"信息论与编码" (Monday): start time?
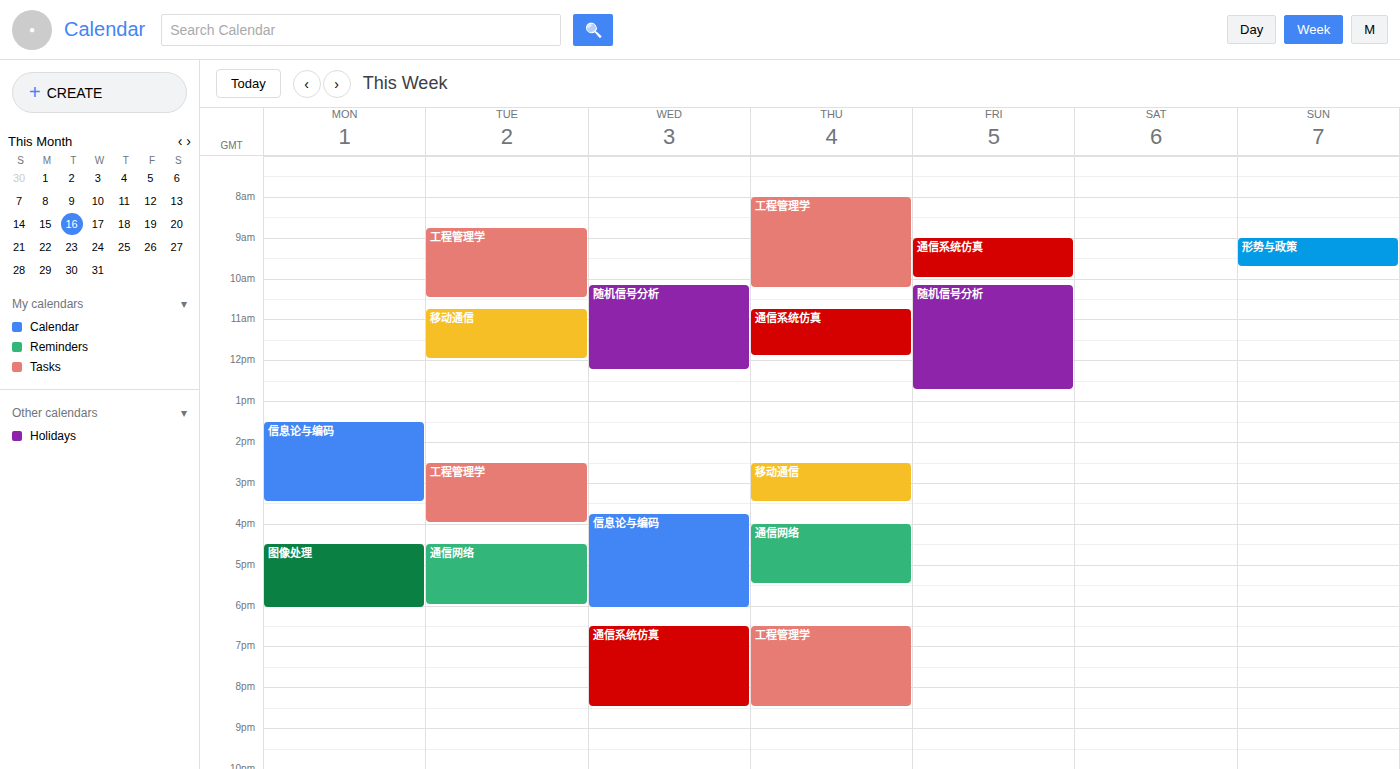
1:30 PM